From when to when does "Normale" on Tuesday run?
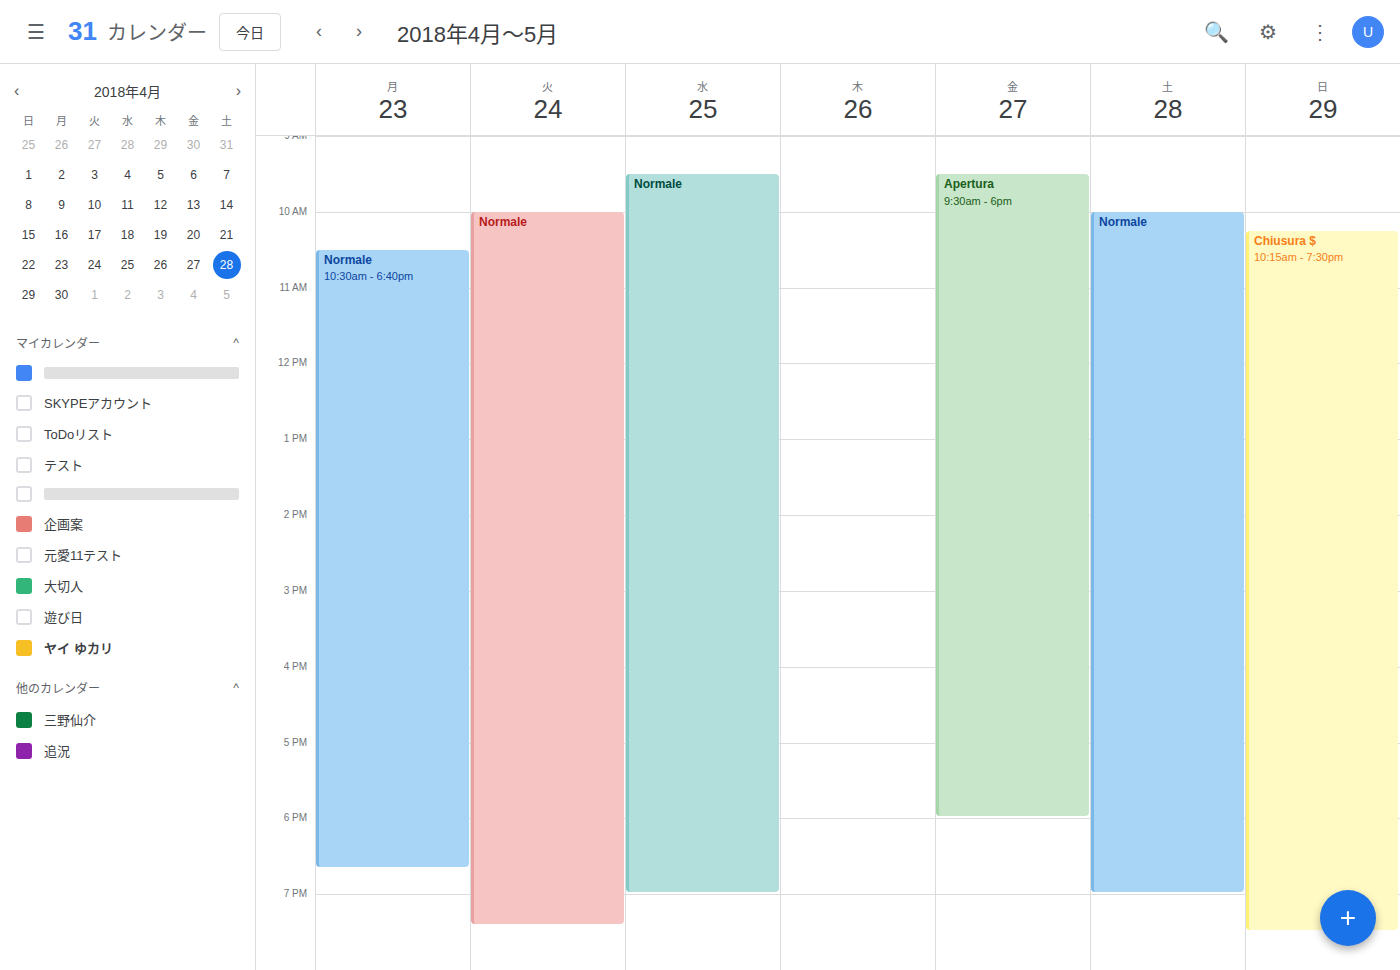
10:00 to 19:25